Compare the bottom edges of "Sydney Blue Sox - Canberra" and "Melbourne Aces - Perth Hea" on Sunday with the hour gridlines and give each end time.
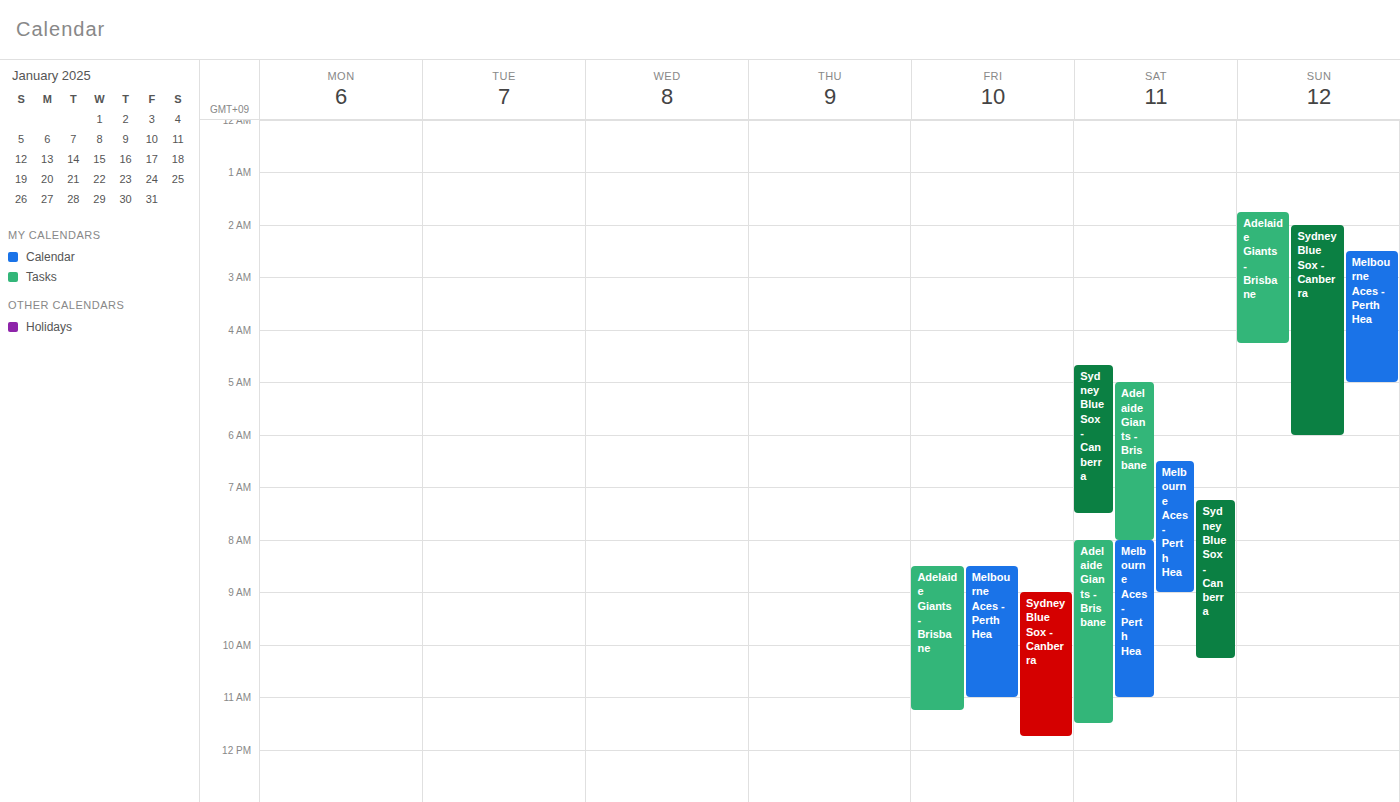
"Sydney Blue Sox - Canberra": 6:00 AM, exactly on the 6 AM line. "Melbourne Aces - Perth Hea": 5:00 AM, exactly on the 5 AM line.